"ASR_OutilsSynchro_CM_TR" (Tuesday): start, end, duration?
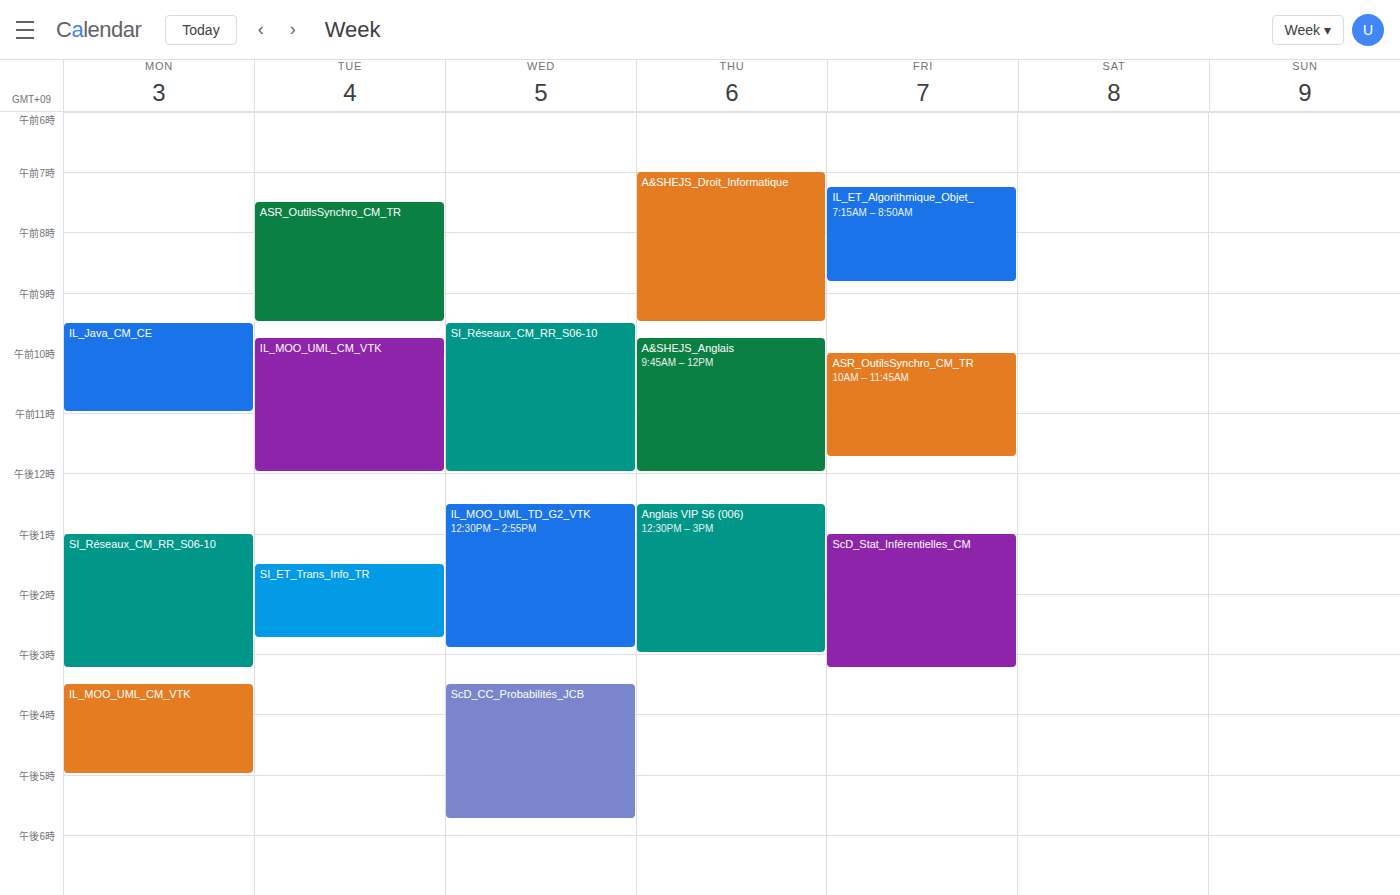
7:30 AM to 9:30 AM, 2 hours